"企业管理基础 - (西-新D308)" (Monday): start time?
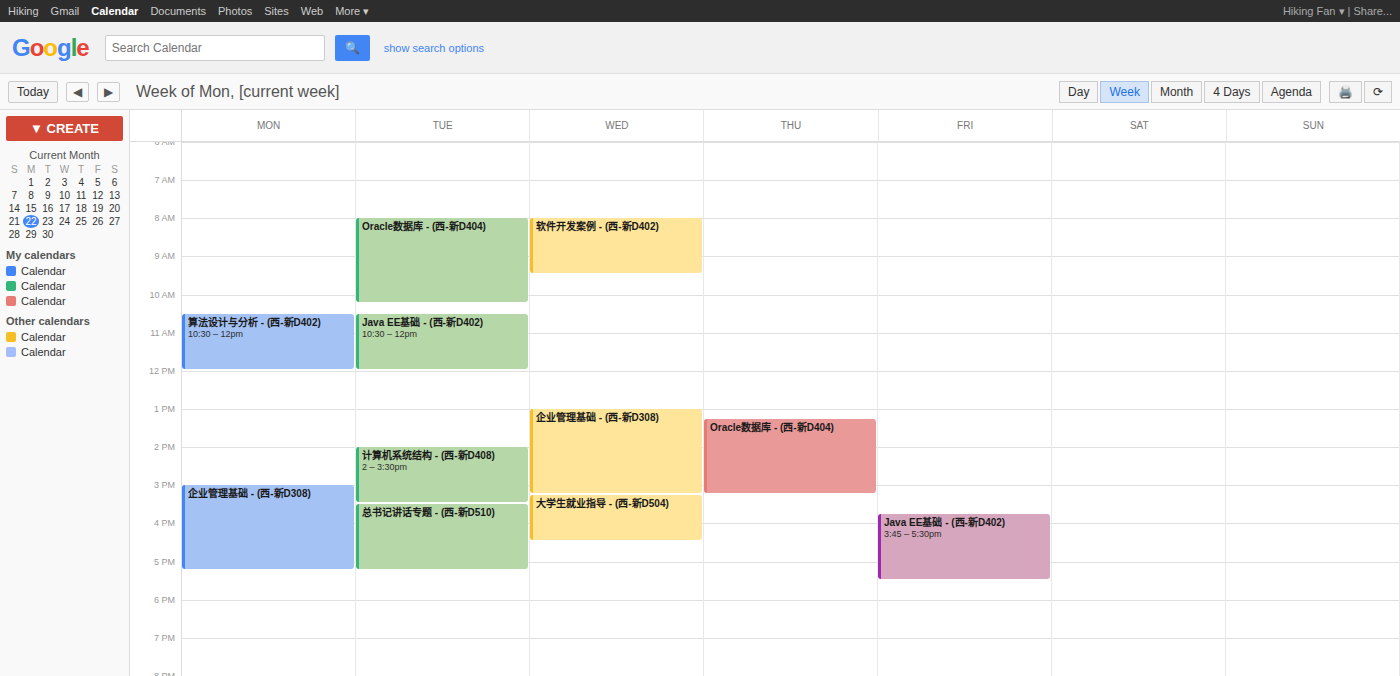
3:00 PM